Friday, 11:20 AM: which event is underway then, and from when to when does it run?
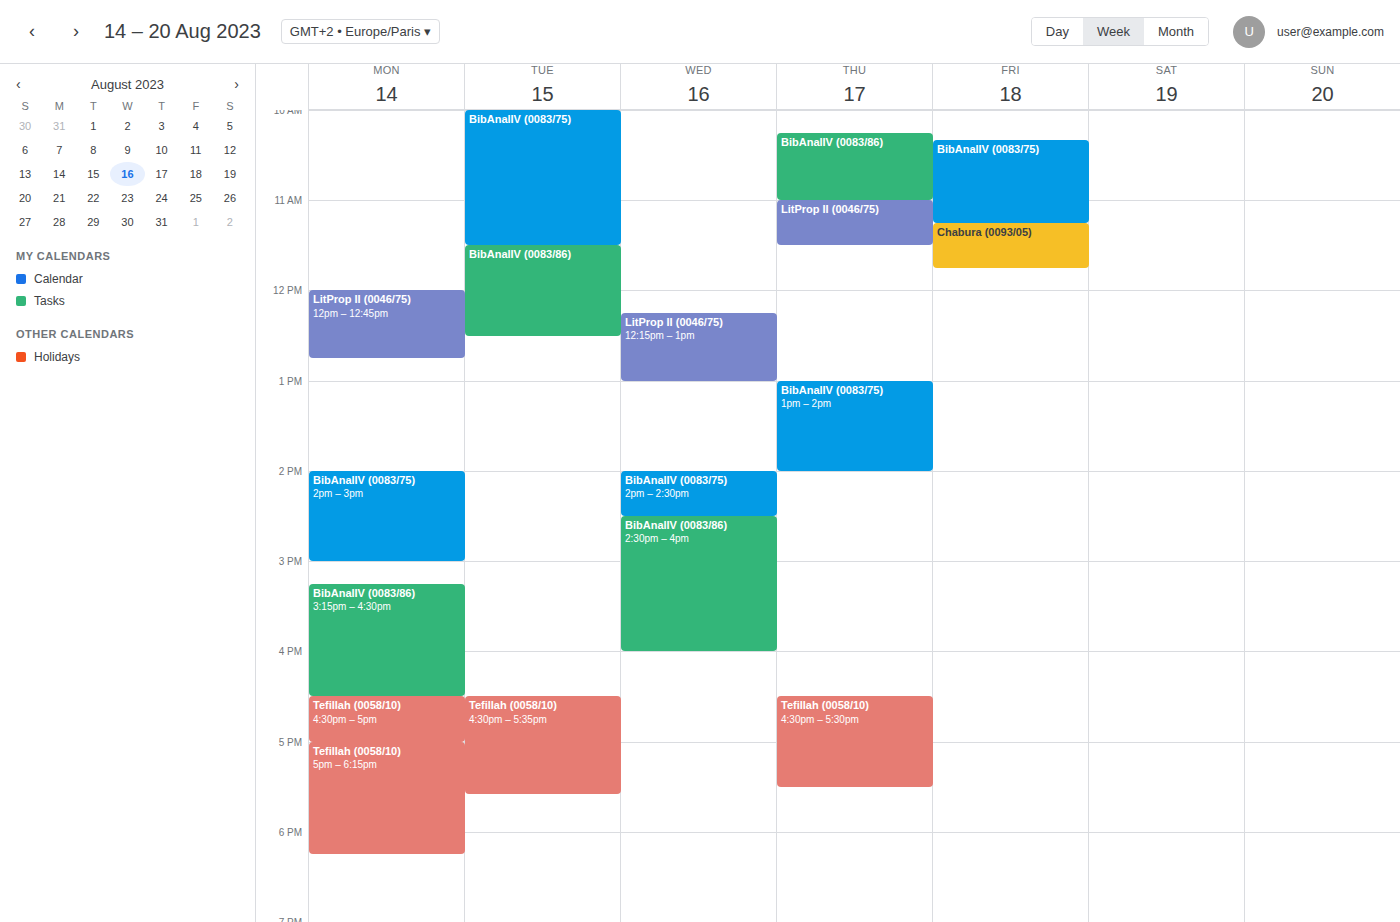
"Chabura (0093/05)", 11:15 AM to 11:45 AM